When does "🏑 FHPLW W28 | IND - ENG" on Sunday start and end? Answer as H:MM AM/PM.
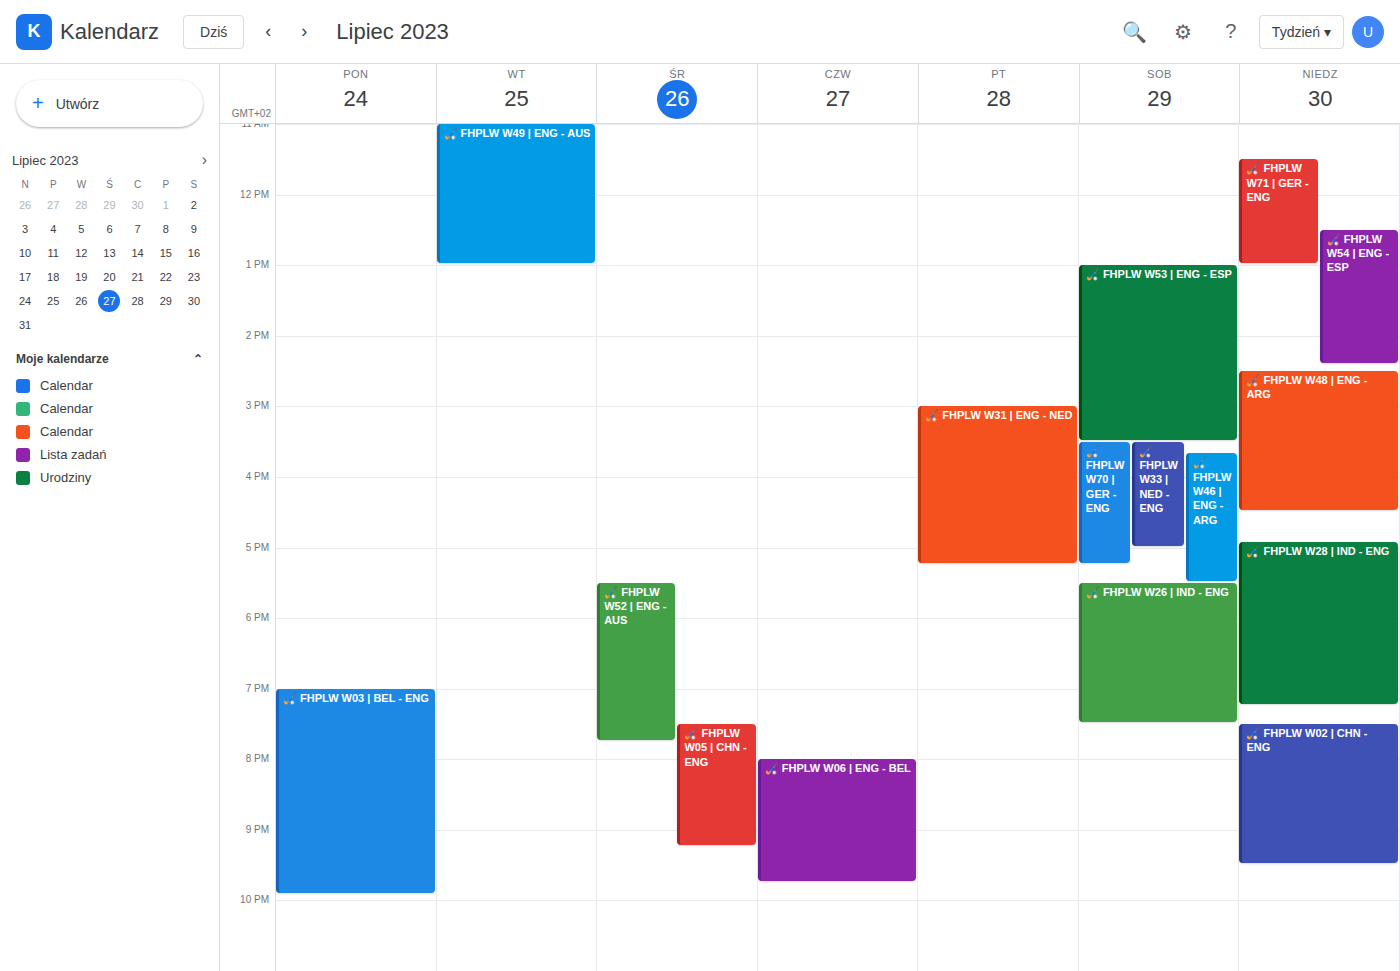
4:55 PM to 7:15 PM